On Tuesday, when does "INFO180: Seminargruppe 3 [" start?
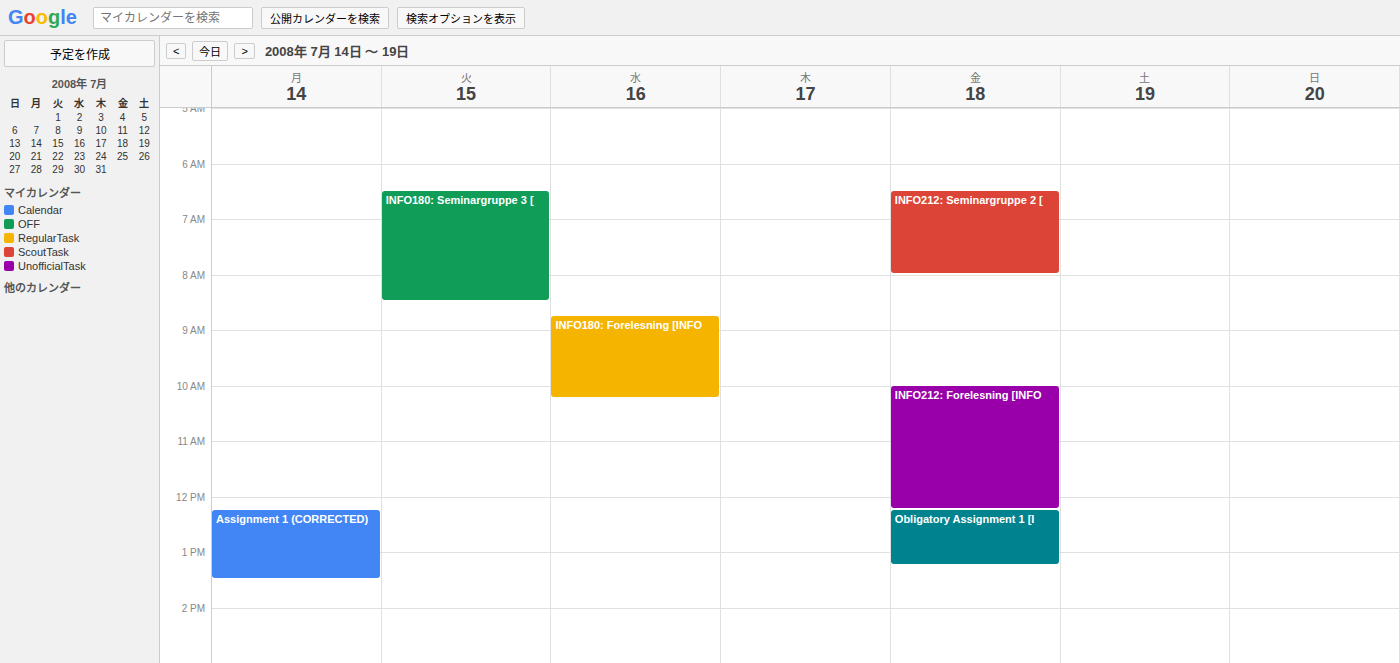
6:30 AM